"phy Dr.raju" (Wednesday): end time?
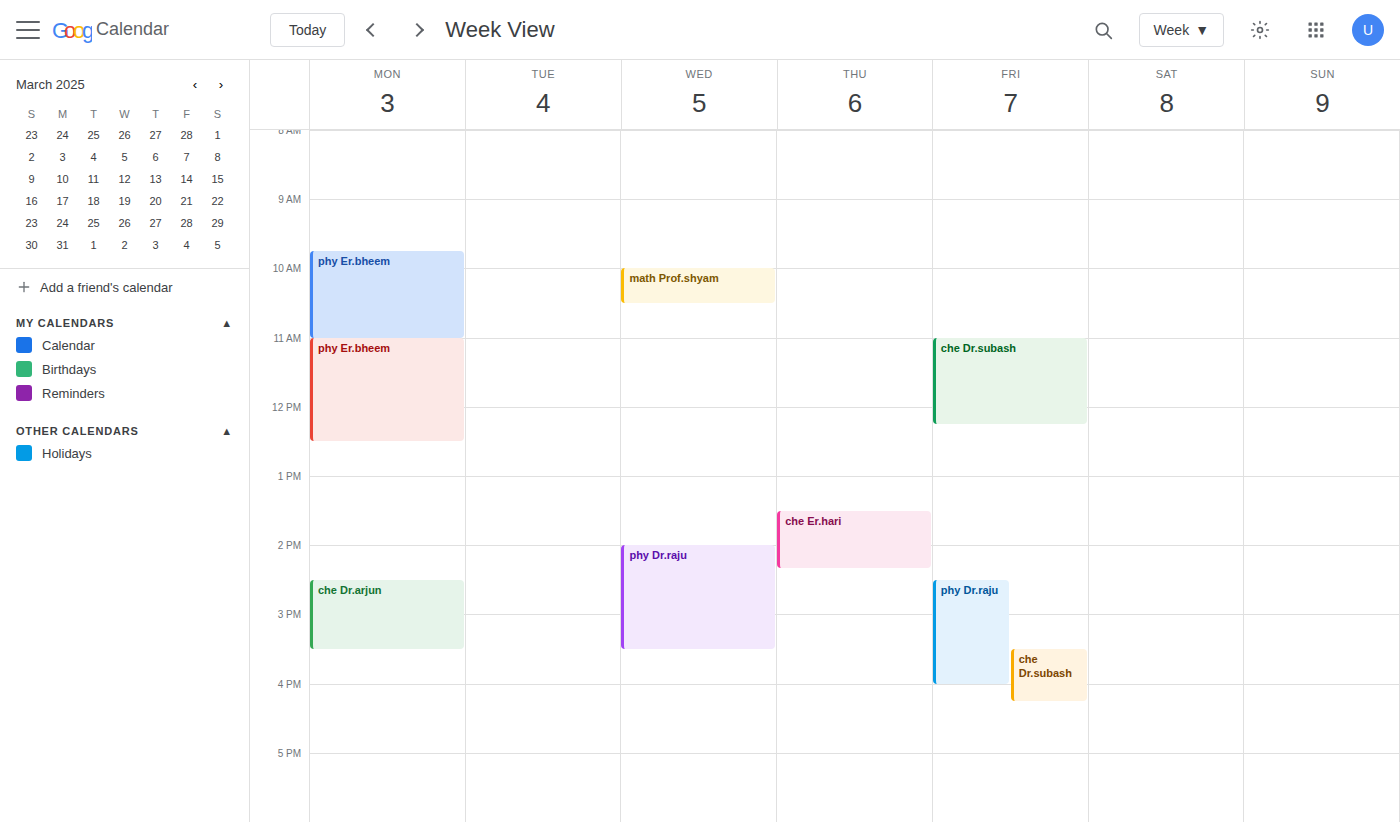
3:30 PM